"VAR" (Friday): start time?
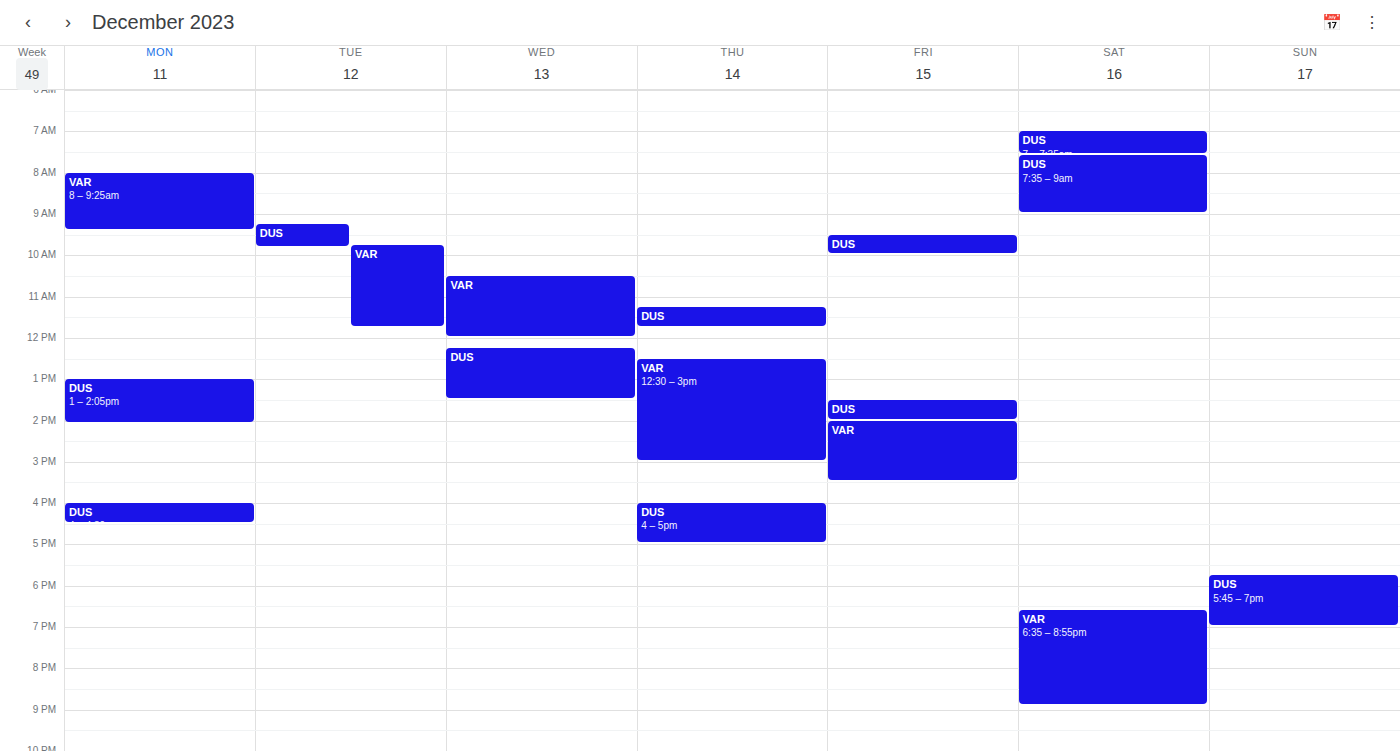
2:00 PM